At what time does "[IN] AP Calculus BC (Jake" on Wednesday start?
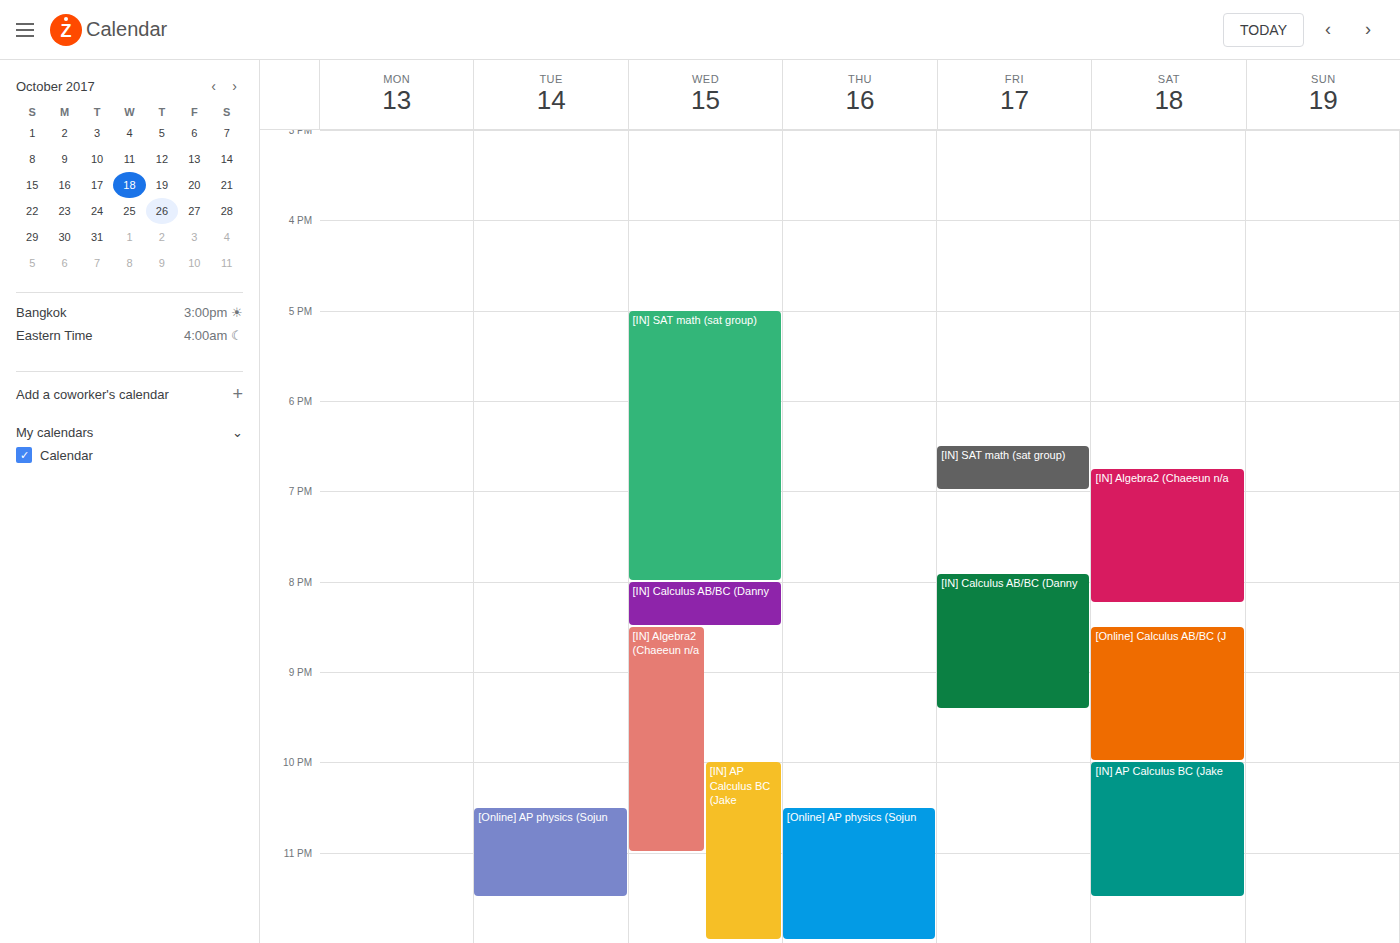
10:00 PM